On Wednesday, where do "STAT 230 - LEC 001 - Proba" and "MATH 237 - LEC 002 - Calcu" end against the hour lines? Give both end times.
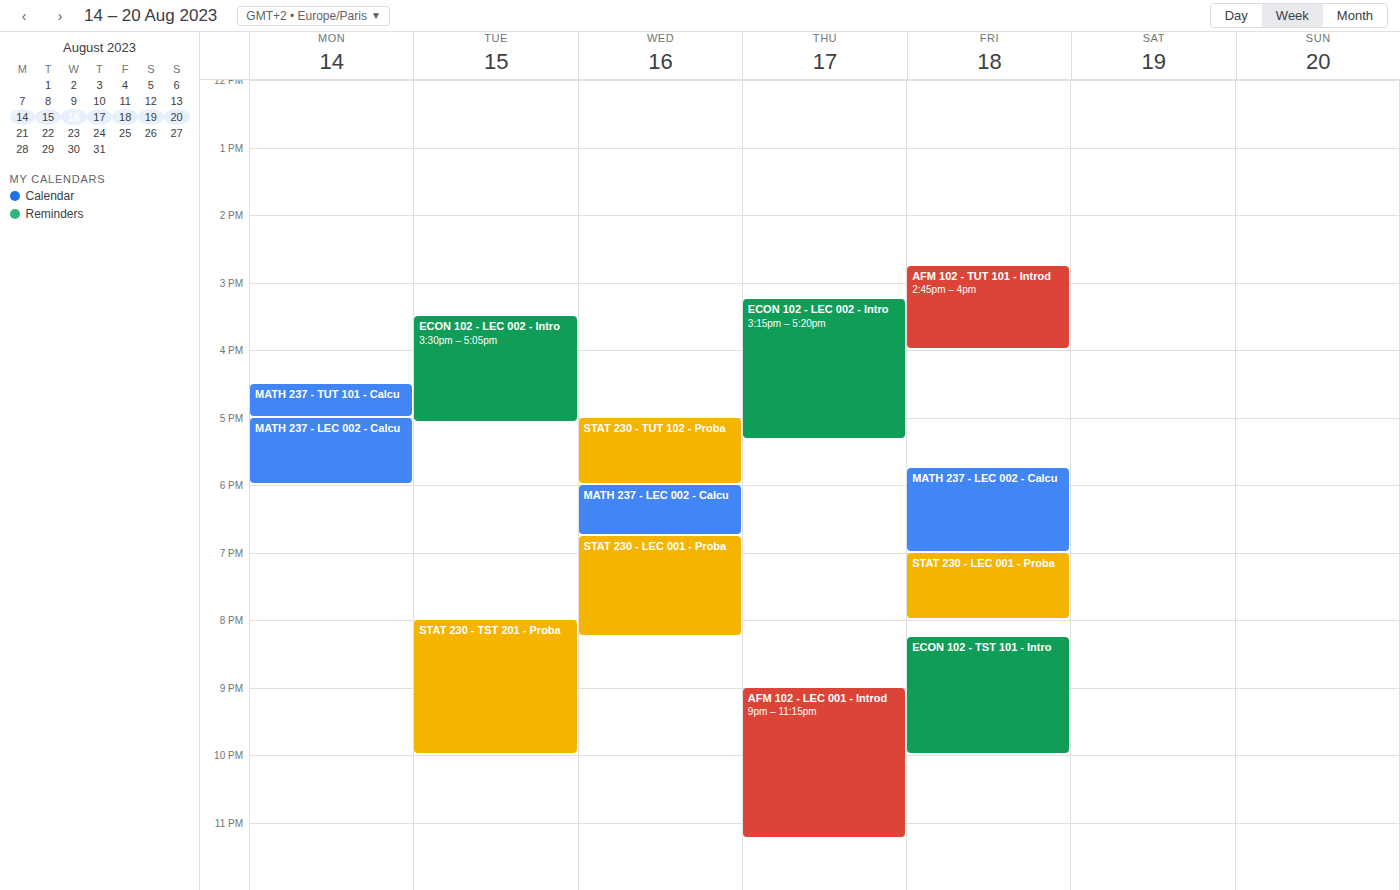
"STAT 230 - LEC 001 - Proba": 8:15 PM, neither: a quarter of the way from the 8 PM line to the 9 PM line. "MATH 237 - LEC 002 - Calcu": 6:45 PM, neither: three quarters of the way from the 6 PM line to the 7 PM line.